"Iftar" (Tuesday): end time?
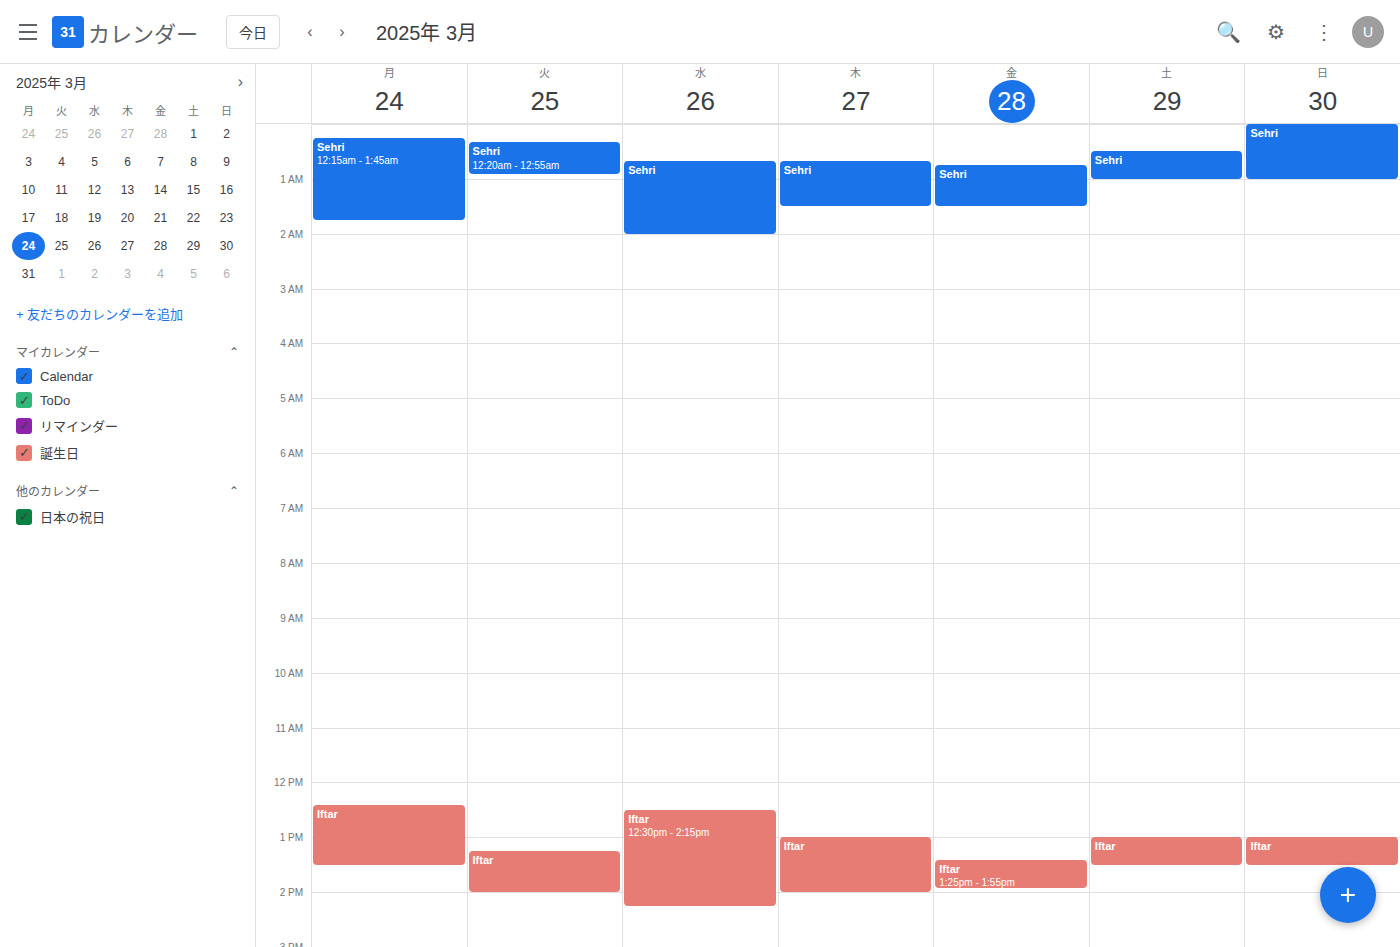
2:00 PM